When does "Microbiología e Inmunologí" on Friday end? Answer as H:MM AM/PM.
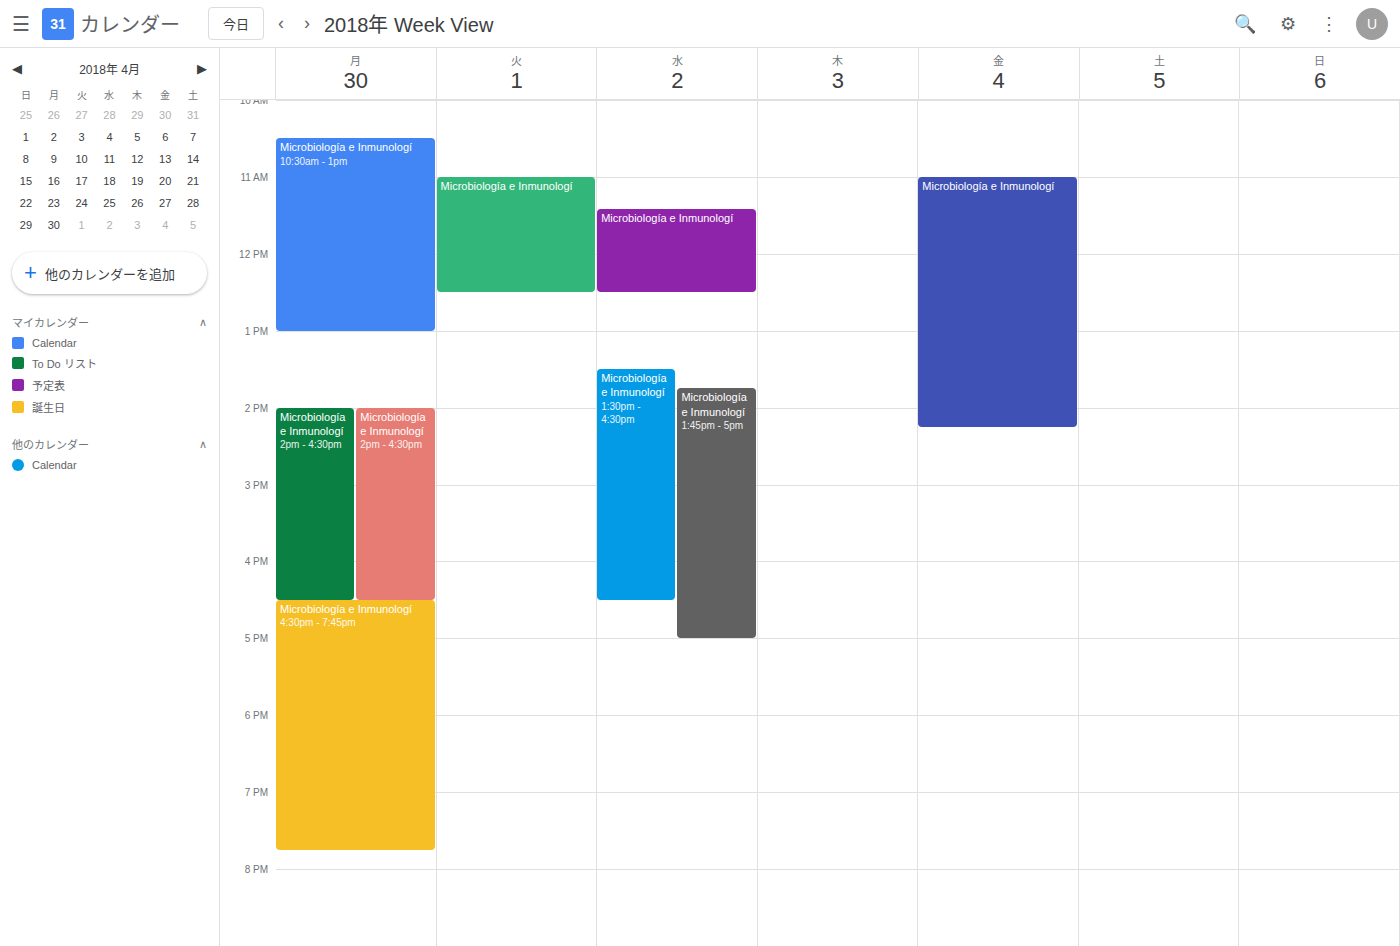
2:15 PM